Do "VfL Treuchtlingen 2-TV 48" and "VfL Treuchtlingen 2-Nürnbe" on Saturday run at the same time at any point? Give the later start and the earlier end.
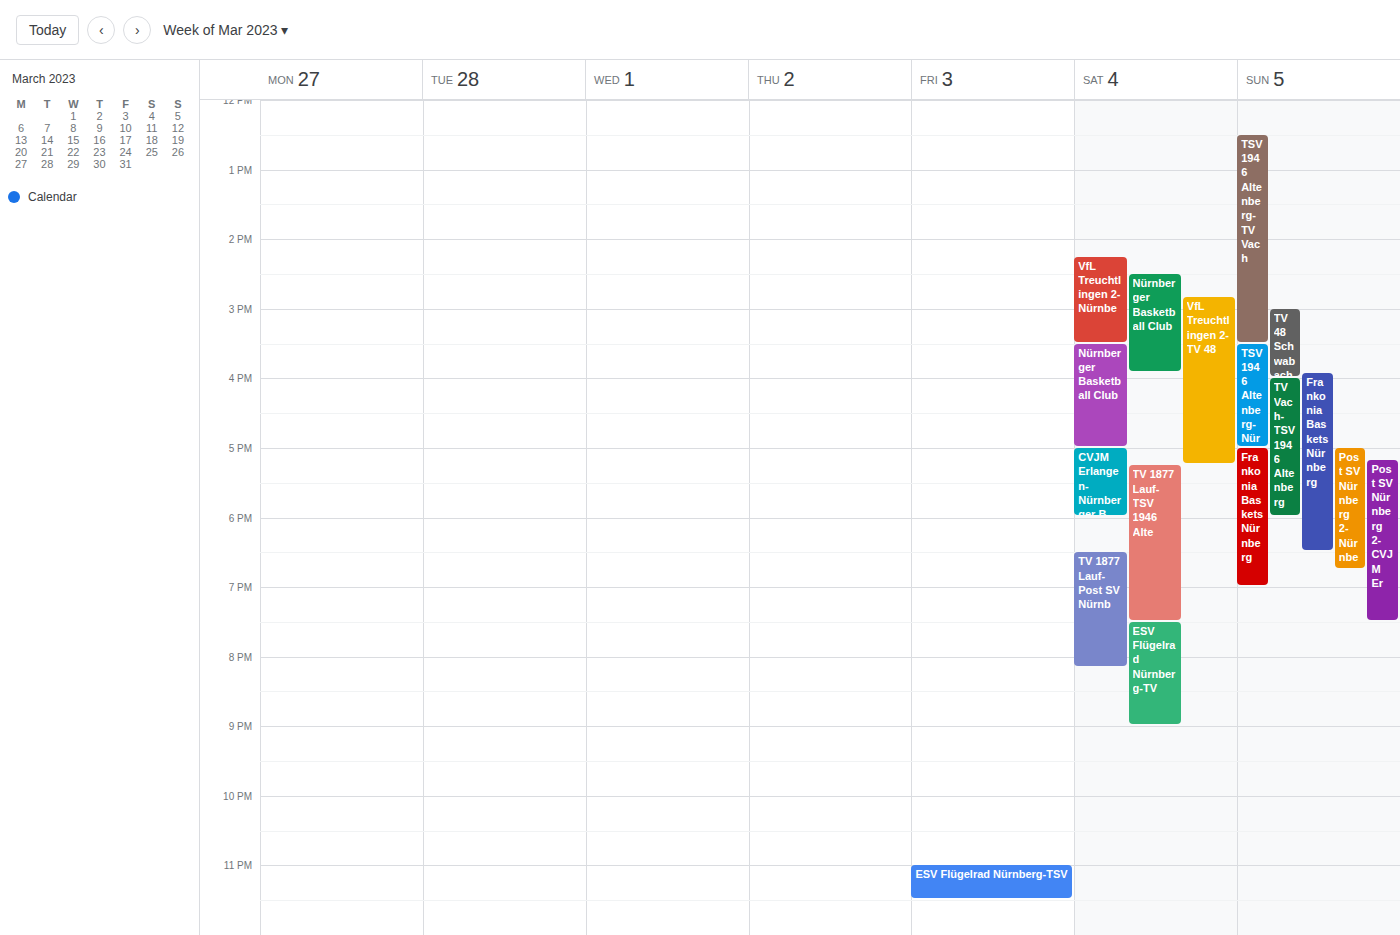
"VfL Treuchtlingen 2-TV 48" starts at 14:50, before "VfL Treuchtlingen 2-Nürnbe" ends at 15:30 -- they overlap.